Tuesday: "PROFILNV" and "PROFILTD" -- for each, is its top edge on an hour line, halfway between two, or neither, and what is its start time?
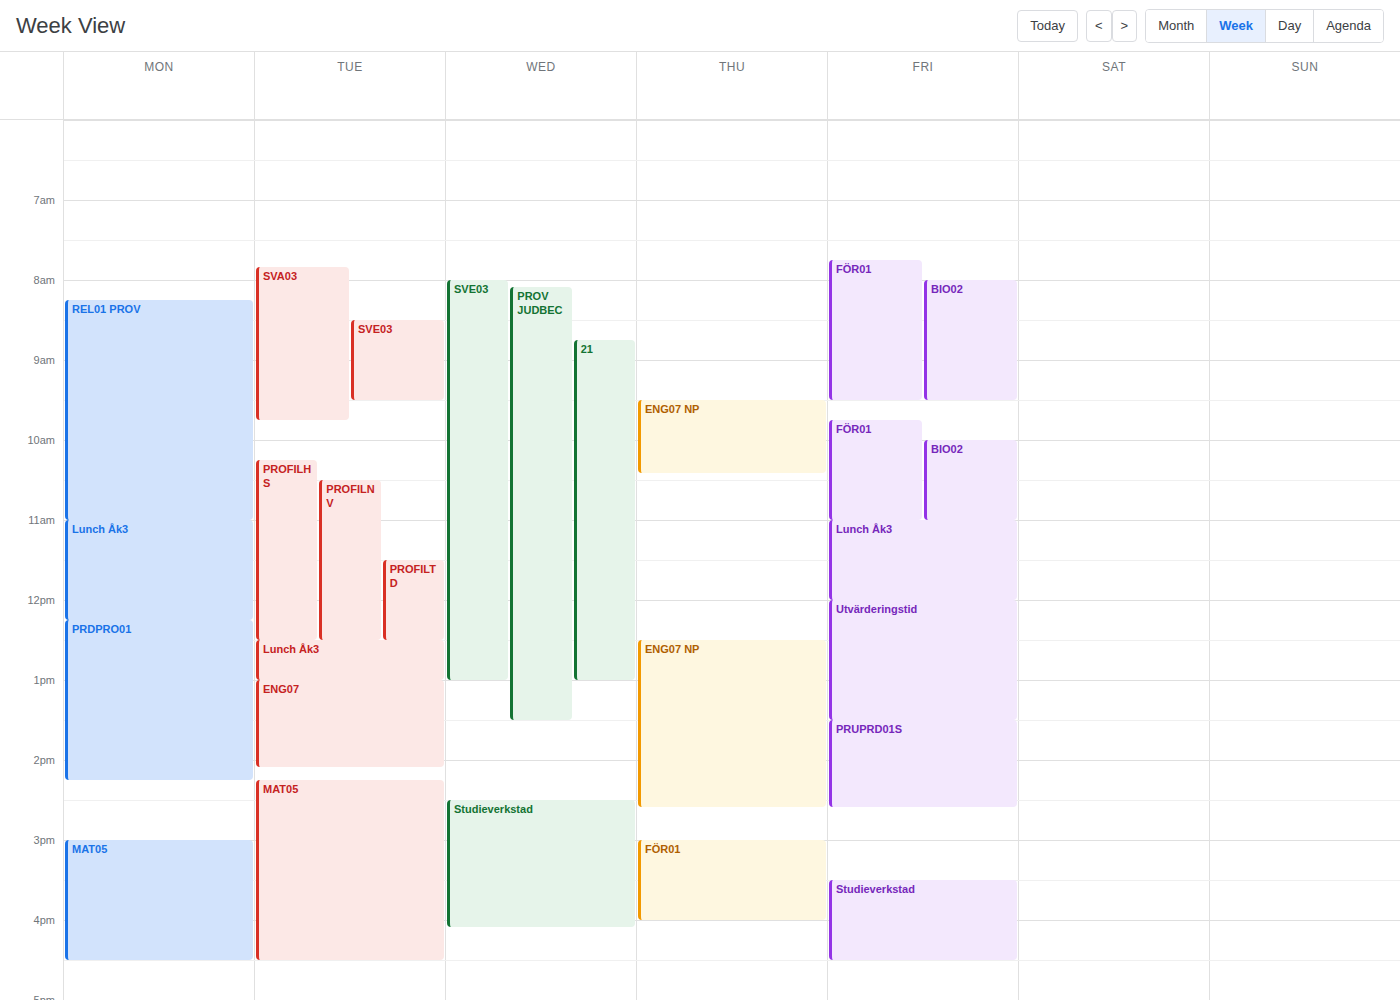
"PROFILNV": 10:30 AM, halfway between the 10 AM and 11 AM lines. "PROFILTD": 11:30 AM, halfway between the 11 AM and 12 PM lines.